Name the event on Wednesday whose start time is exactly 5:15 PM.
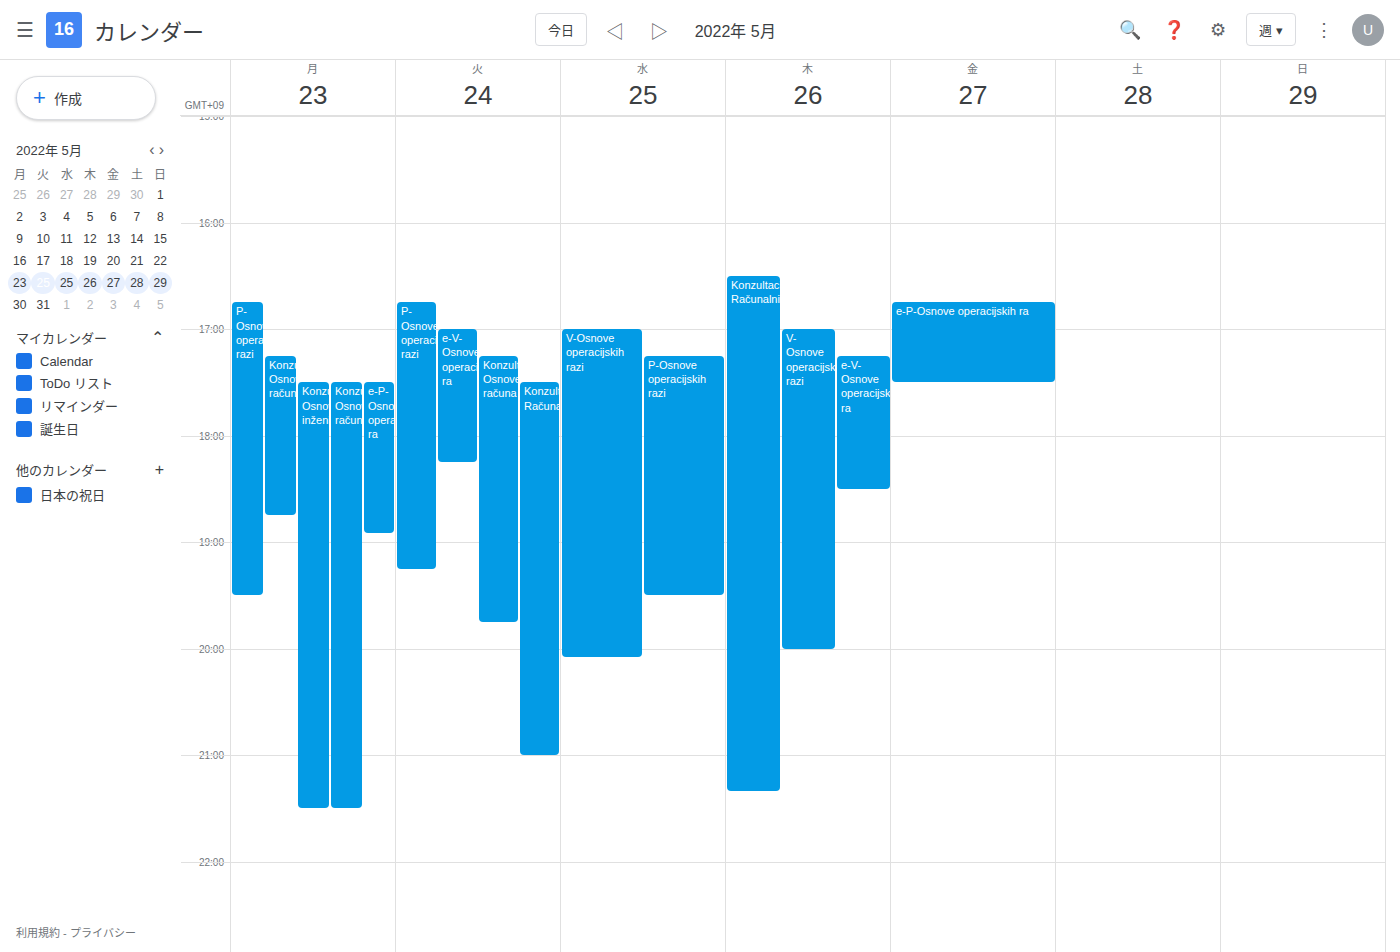
"P-Osnove operacijskih razi"